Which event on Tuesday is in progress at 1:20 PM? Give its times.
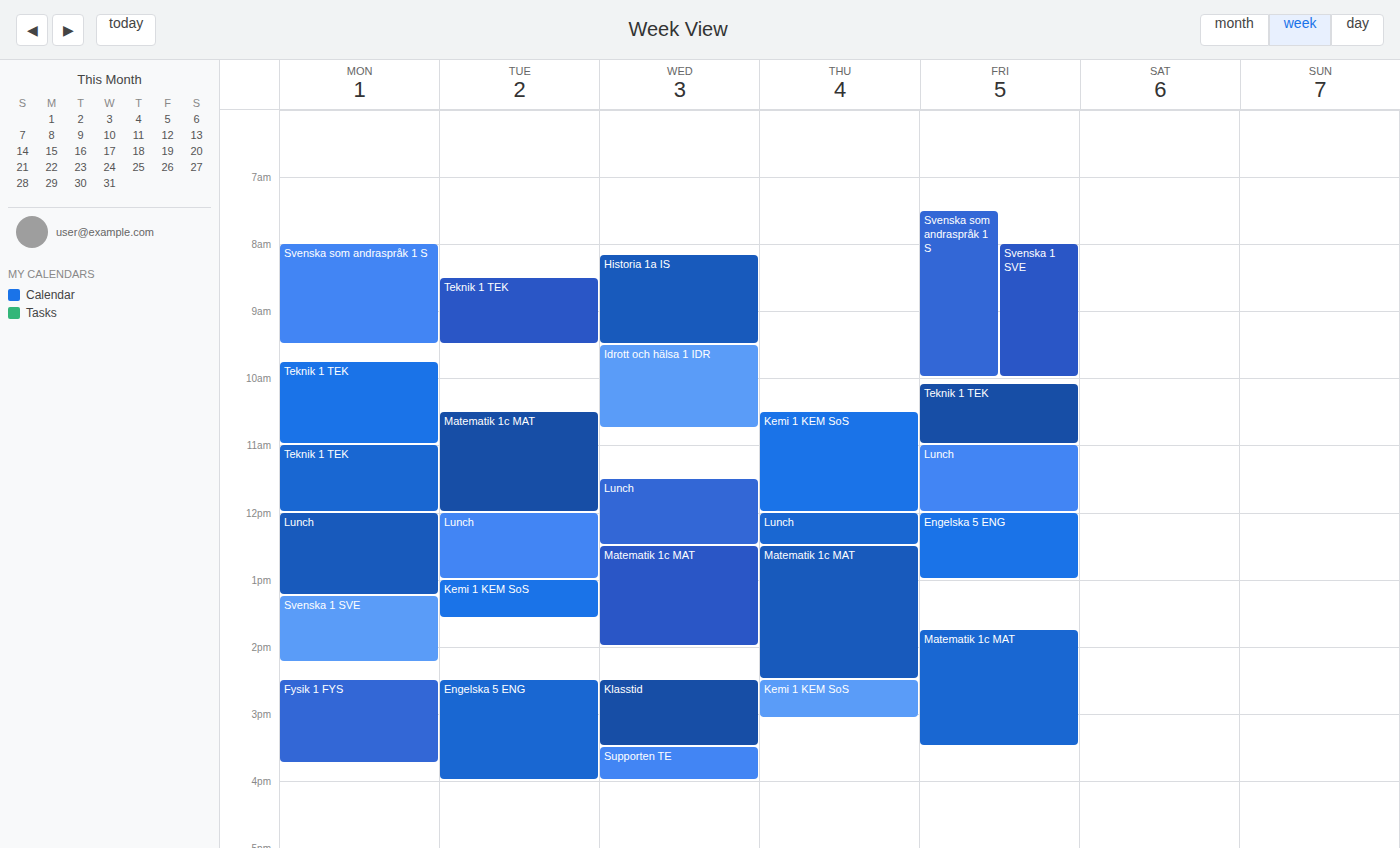
"Kemi 1 KEM SoS", 1:00 PM to 1:35 PM